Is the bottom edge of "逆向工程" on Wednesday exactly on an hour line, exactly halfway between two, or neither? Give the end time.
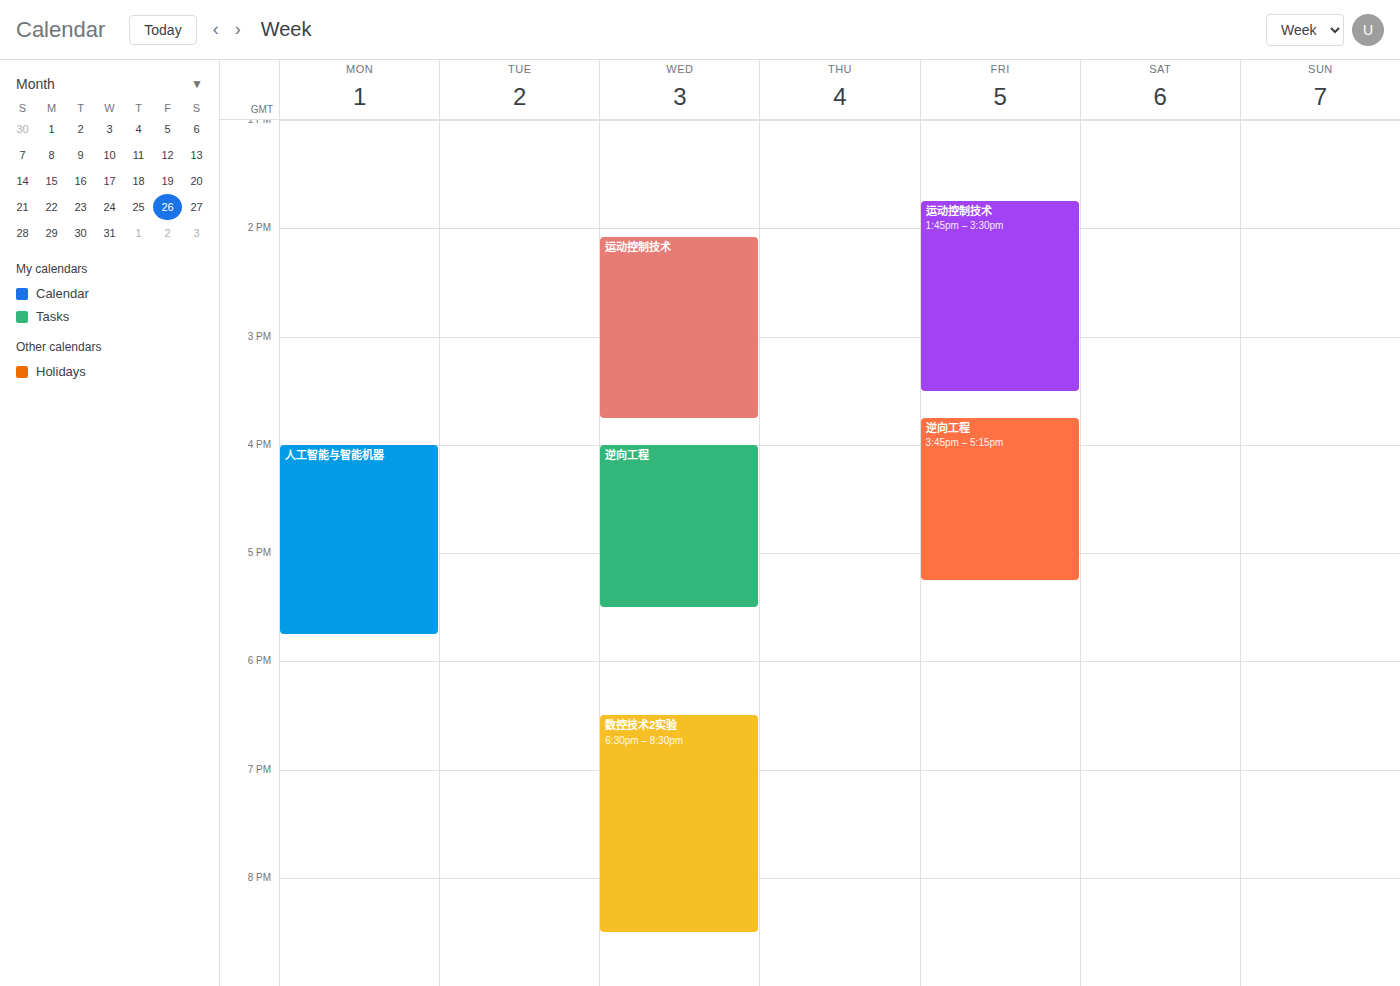
5:30 PM -- halfway between the 5 PM and 6 PM lines.